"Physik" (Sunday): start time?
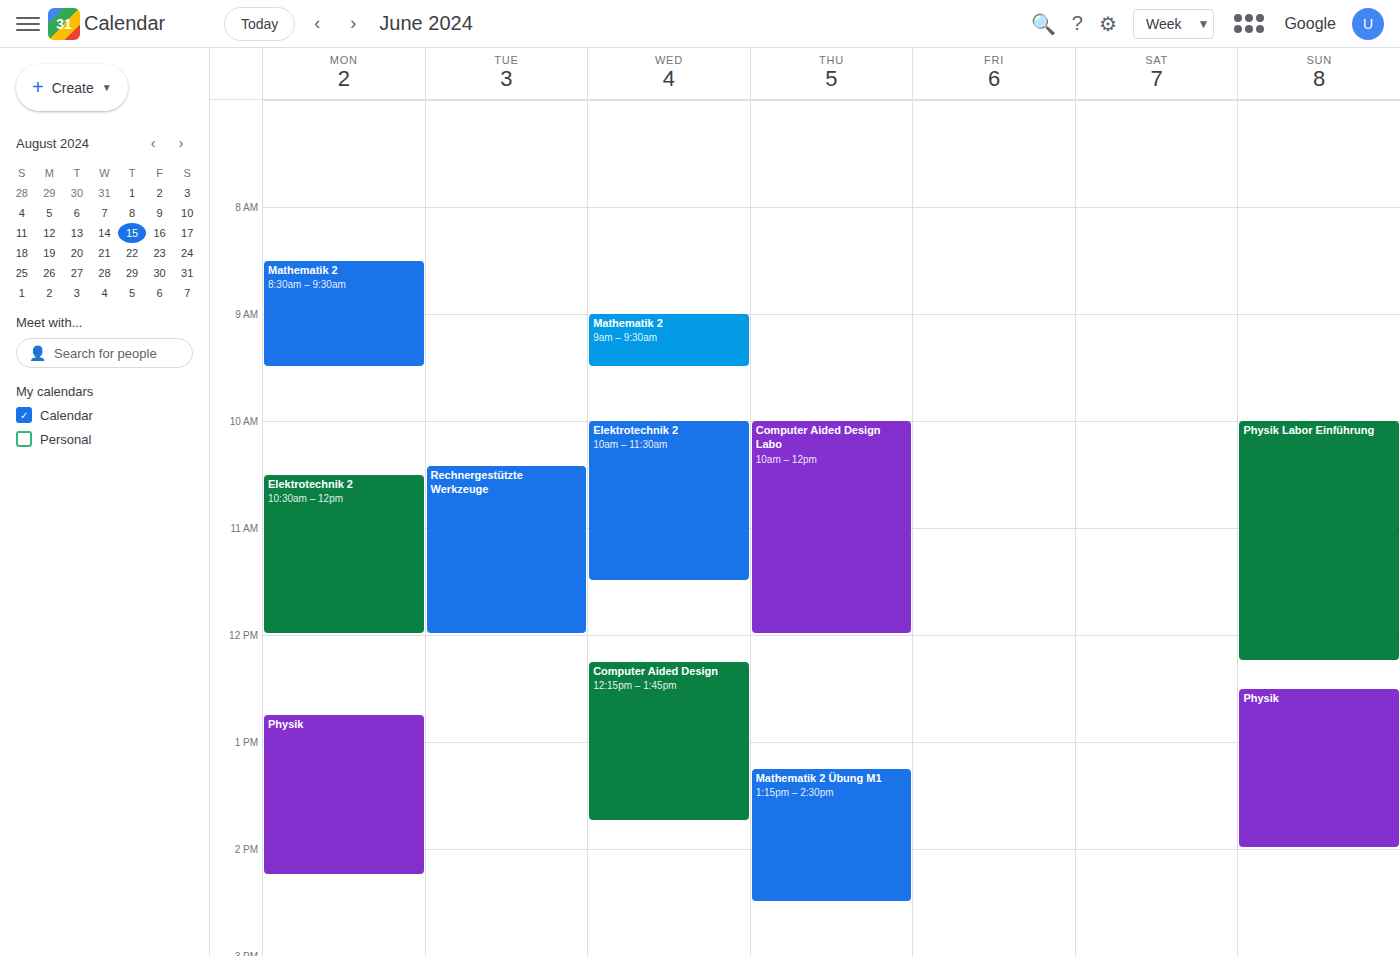
12:30 PM